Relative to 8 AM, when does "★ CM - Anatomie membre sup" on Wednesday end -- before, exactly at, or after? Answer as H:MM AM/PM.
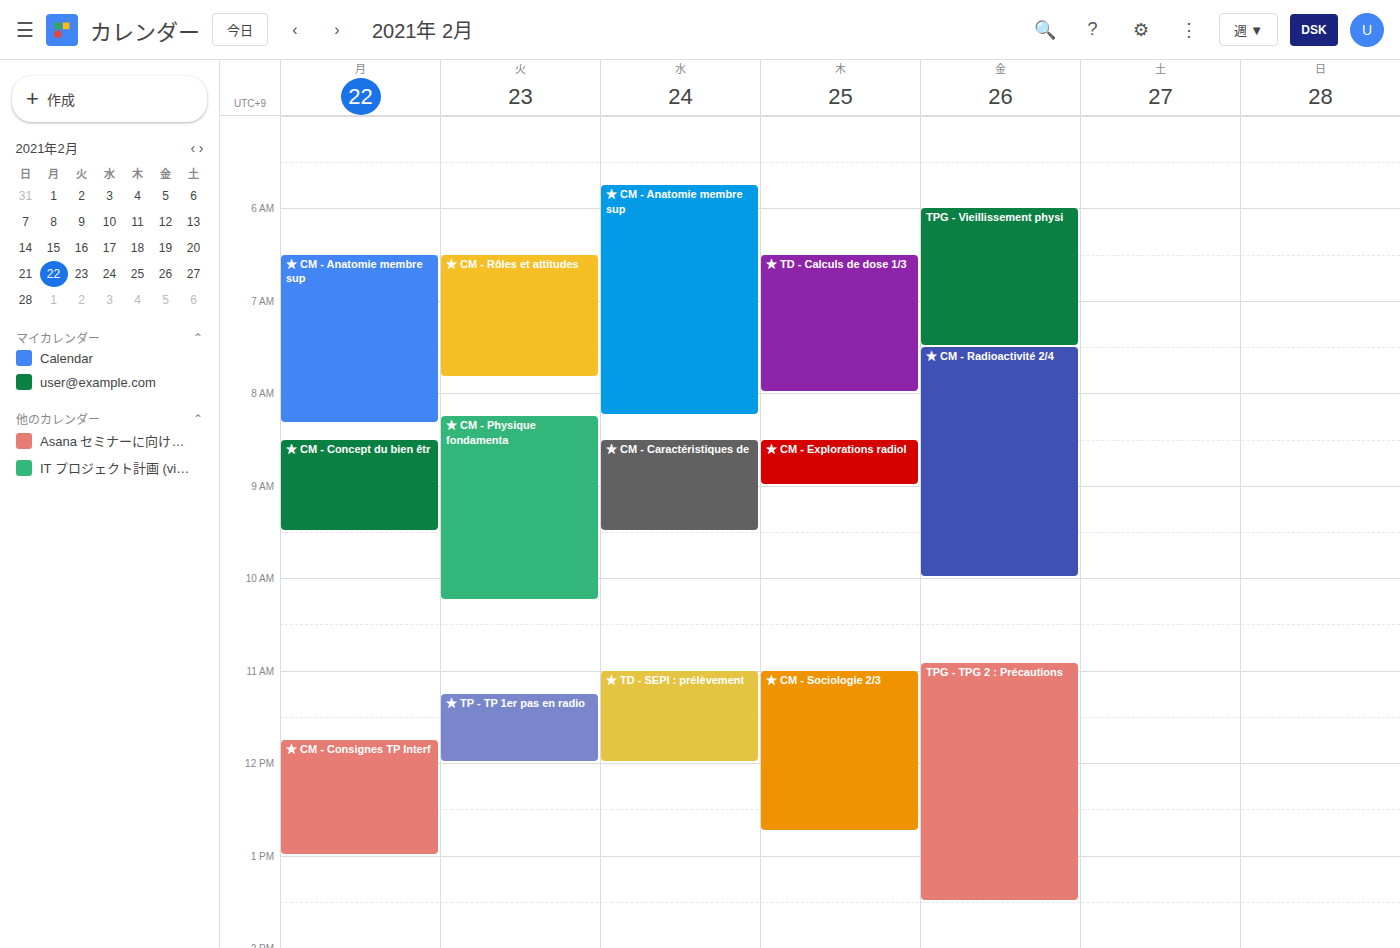
8:15 AM -- after 8 AM, 15 minutes below the 8 AM line.